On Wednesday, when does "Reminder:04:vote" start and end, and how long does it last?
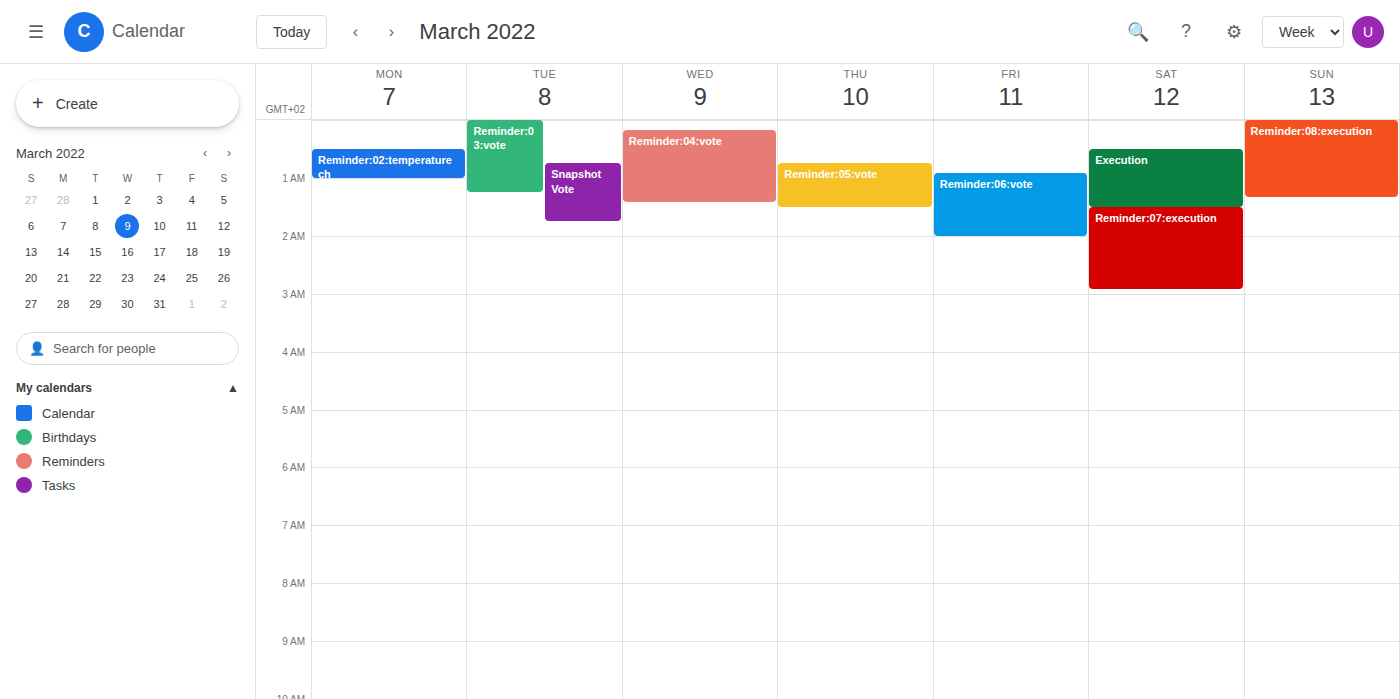
12:10 AM to 1:25 AM, 1 hour 15 minutes